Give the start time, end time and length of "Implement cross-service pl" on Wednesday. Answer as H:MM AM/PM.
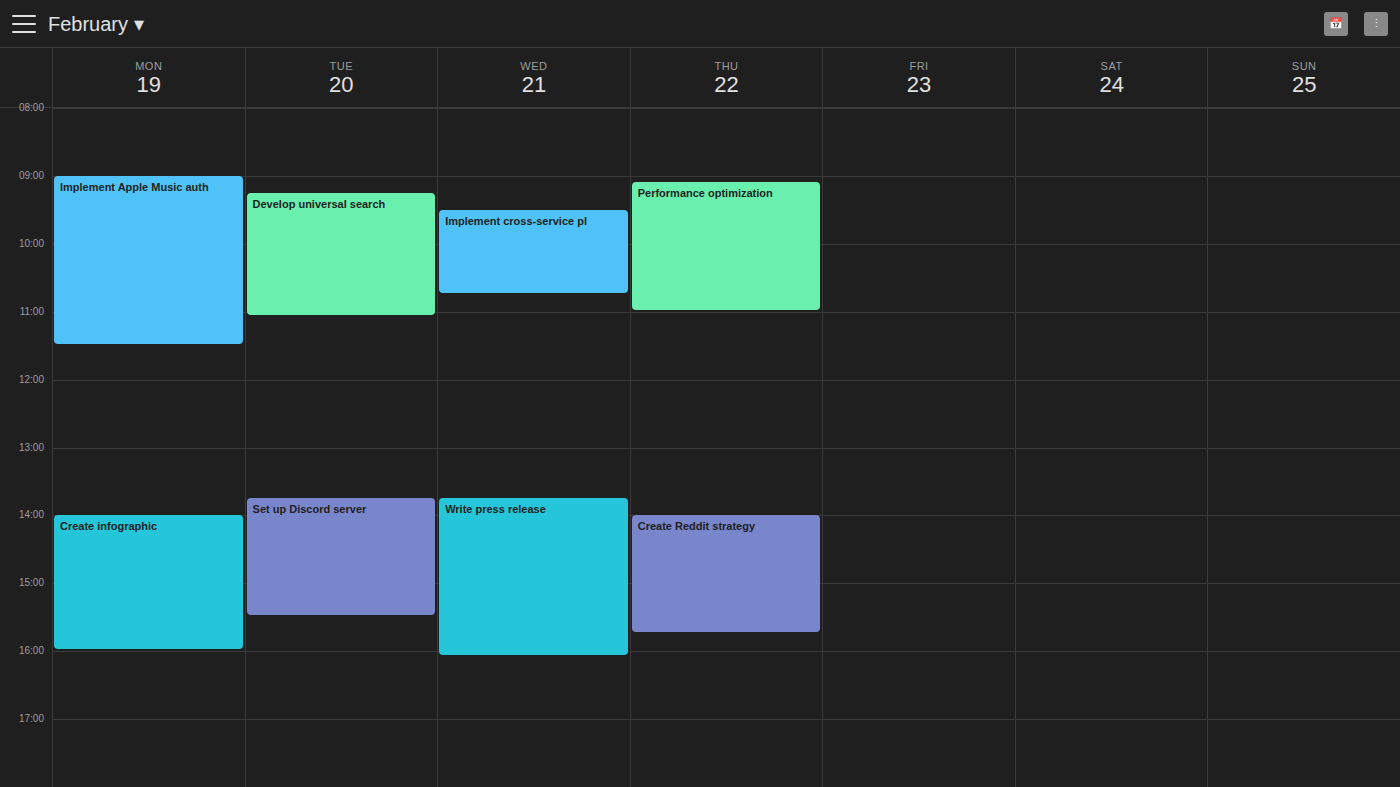
9:30 AM to 10:45 AM, 1 hour 15 minutes